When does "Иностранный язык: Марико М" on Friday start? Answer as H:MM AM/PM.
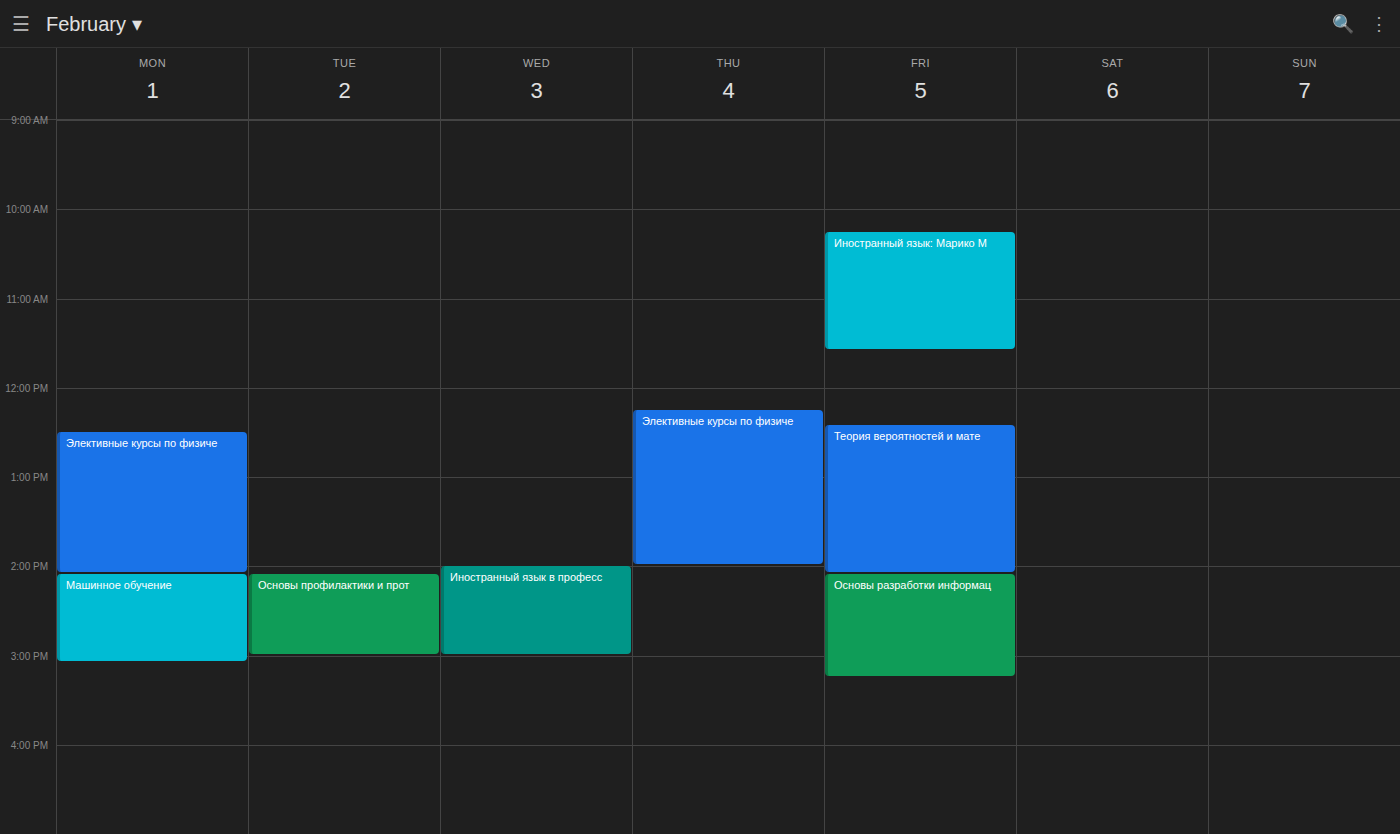
10:15 AM